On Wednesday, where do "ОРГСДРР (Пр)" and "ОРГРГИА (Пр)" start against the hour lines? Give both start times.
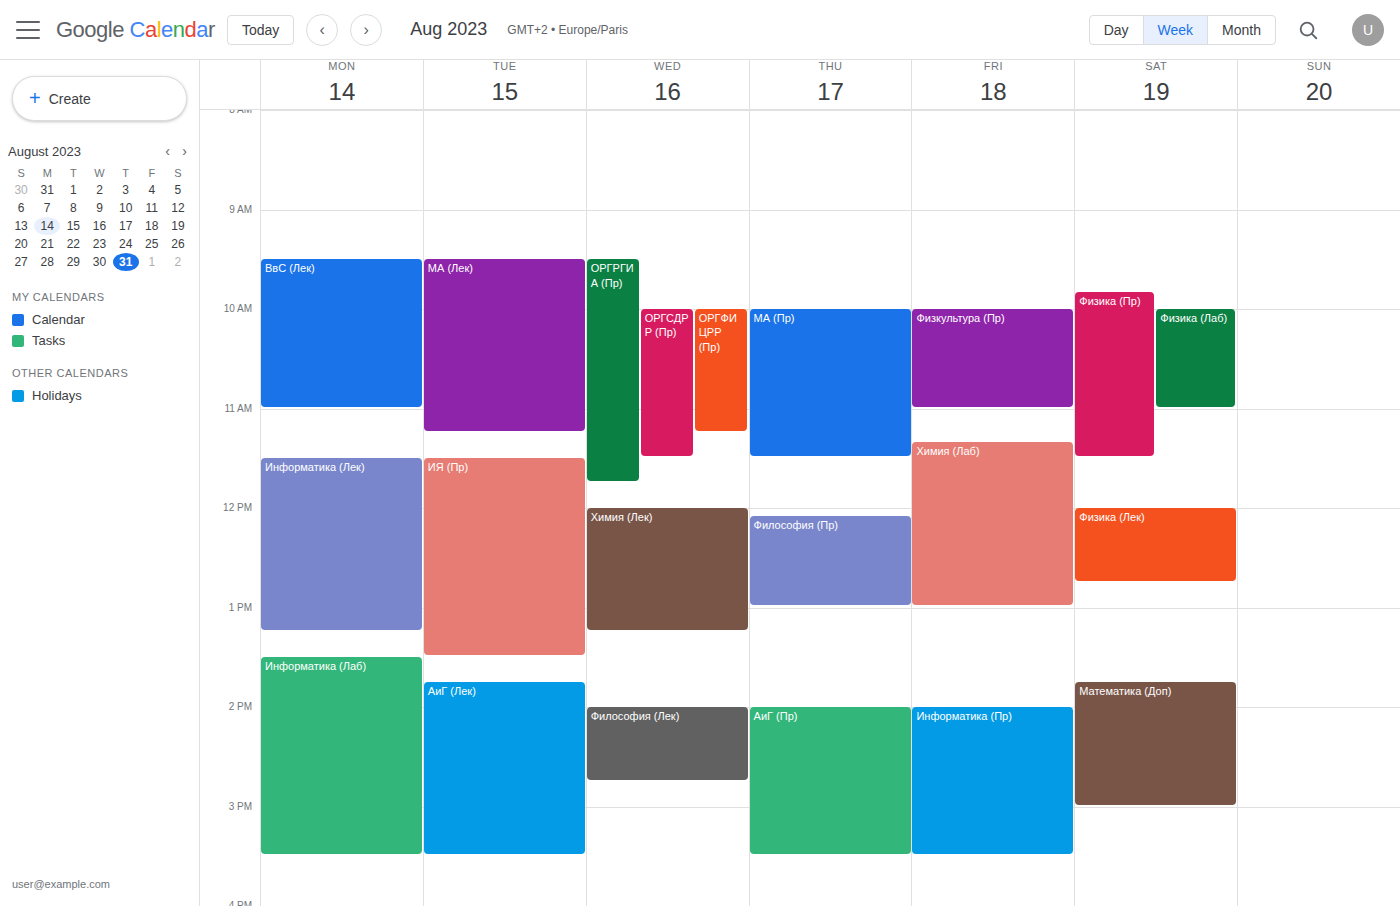
"ОРГСДРР (Пр)": 10:00, exactly on the 10:00 line. "ОРГРГИА (Пр)": 09:30, halfway between the 09:00 and 10:00 lines.